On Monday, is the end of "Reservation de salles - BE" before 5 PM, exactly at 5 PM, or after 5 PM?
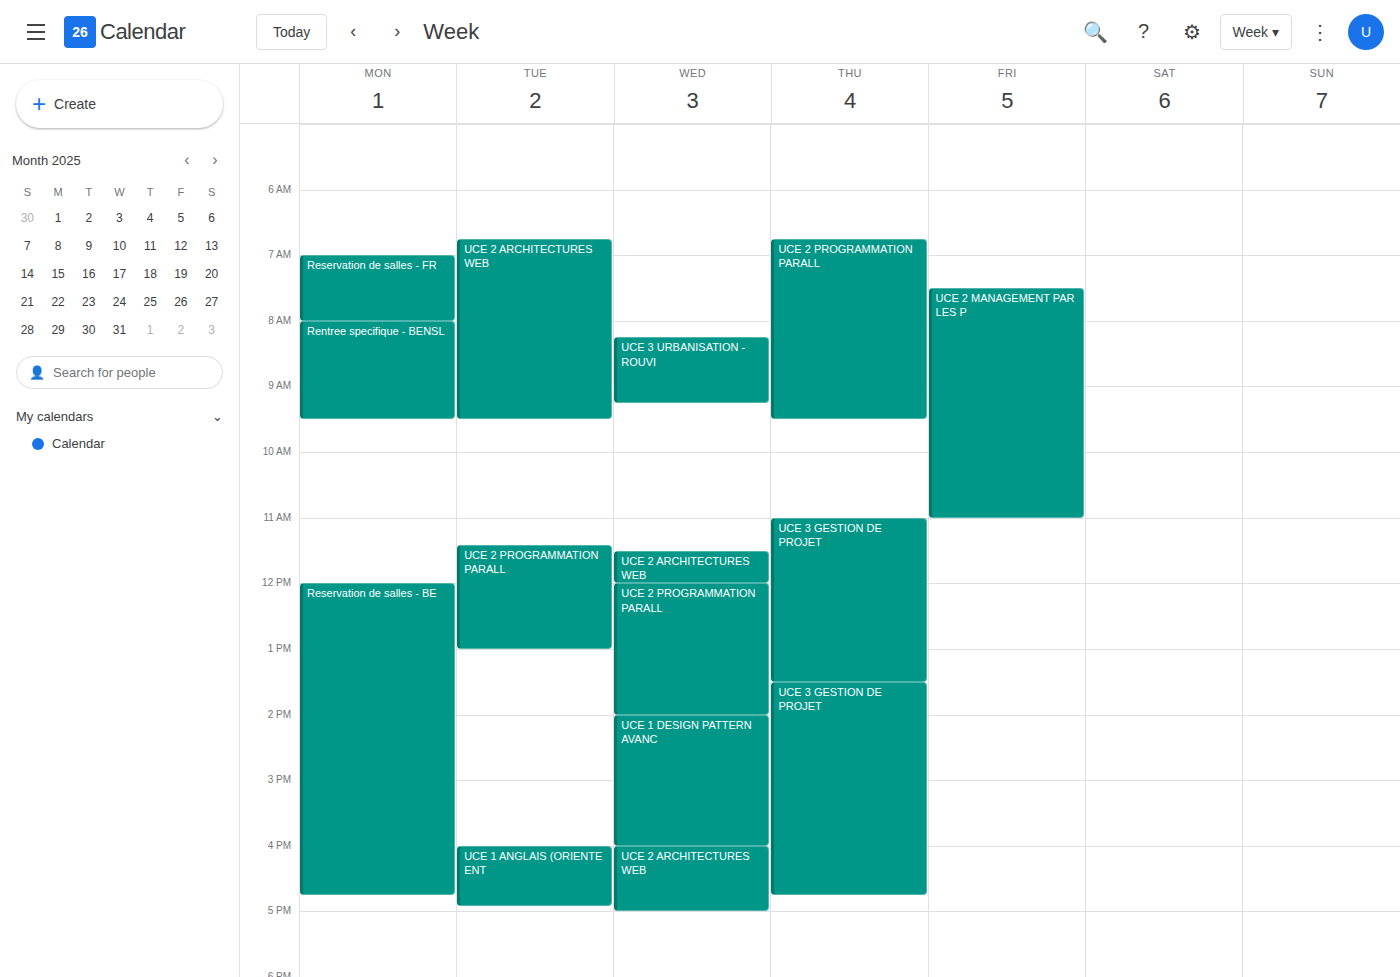
4:45 PM -- before 5 PM, 15 minutes above the 5 PM line.